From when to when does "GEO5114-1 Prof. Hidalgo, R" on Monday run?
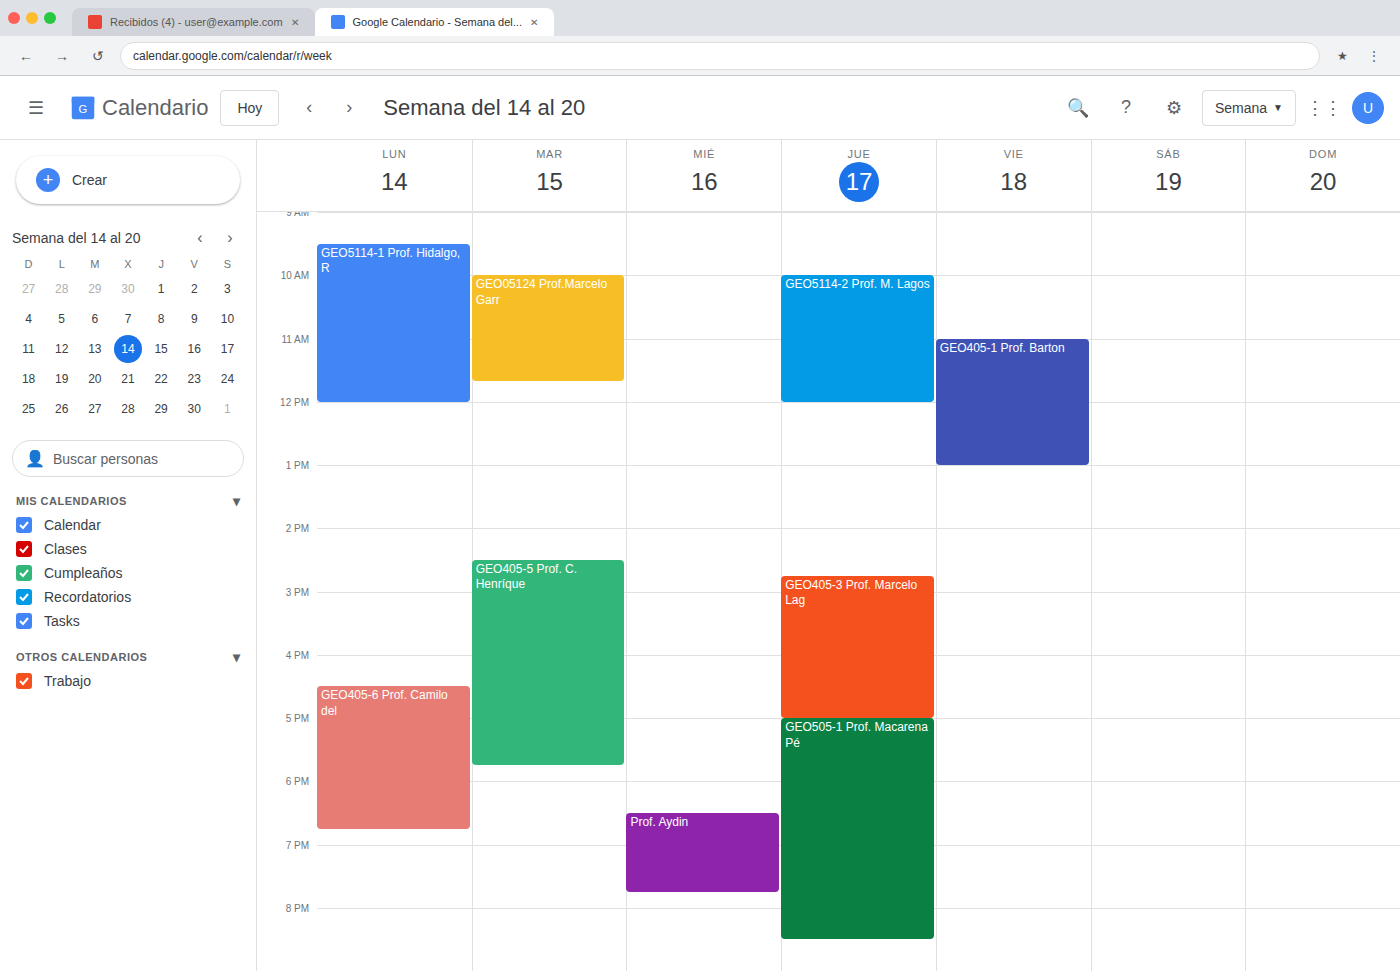
9:30 AM to 12:00 PM